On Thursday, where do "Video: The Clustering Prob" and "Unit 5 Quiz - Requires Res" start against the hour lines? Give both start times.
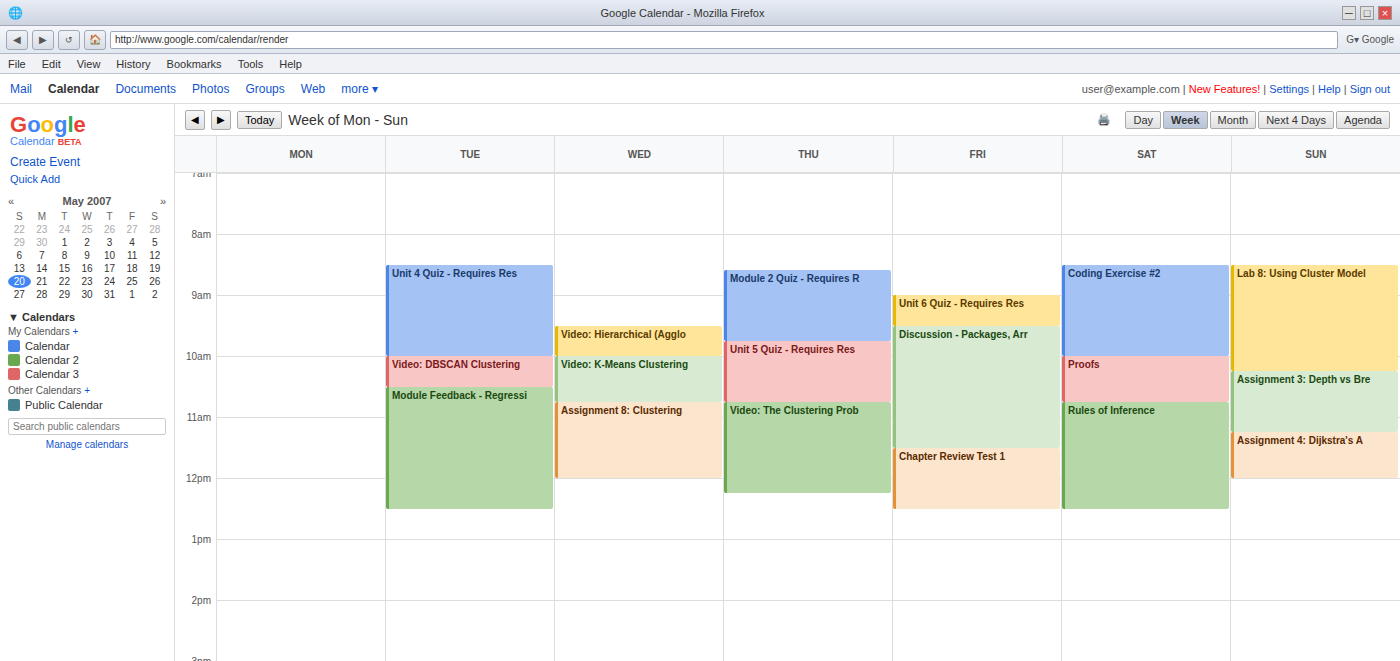
"Video: The Clustering Prob": 10:45 AM, neither: three quarters of the way from the 10 AM line to the 11 AM line. "Unit 5 Quiz - Requires Res": 9:45 AM, neither: three quarters of the way from the 9 AM line to the 10 AM line.